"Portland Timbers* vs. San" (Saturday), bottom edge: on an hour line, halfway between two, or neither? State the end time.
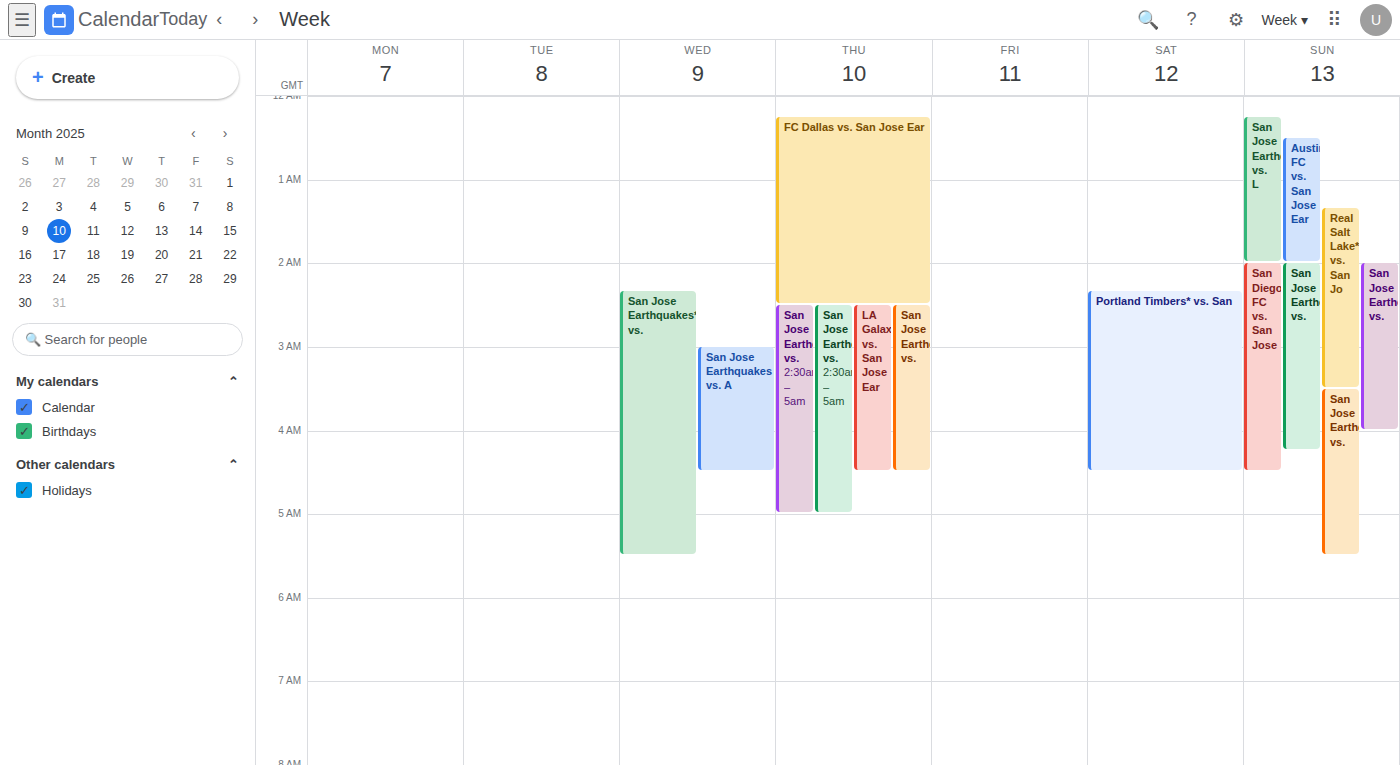
04:30 -- halfway between the 04:00 and 05:00 lines.